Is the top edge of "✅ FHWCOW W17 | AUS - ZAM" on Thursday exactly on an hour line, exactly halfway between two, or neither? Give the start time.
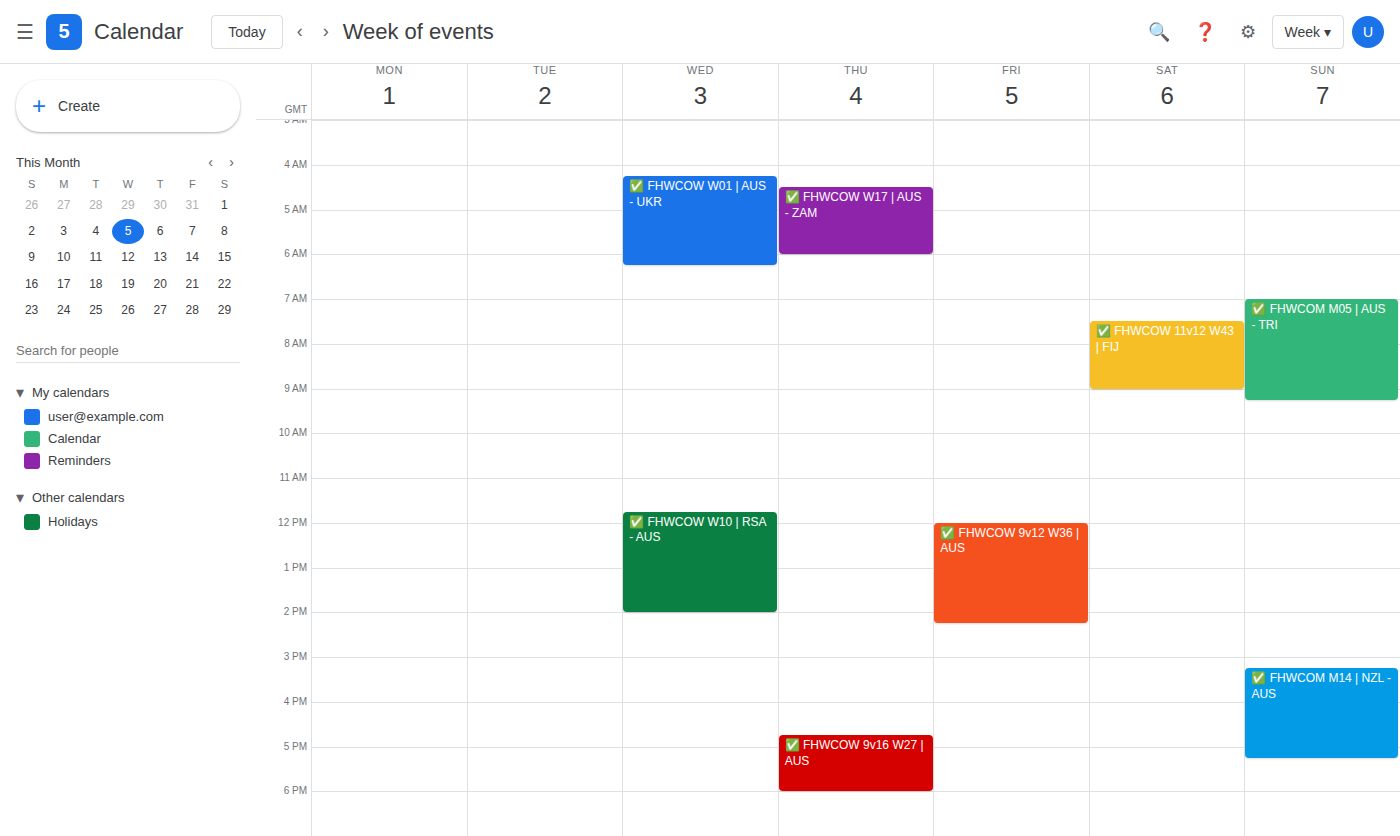
4:30 AM -- halfway between the 4 AM and 5 AM lines.